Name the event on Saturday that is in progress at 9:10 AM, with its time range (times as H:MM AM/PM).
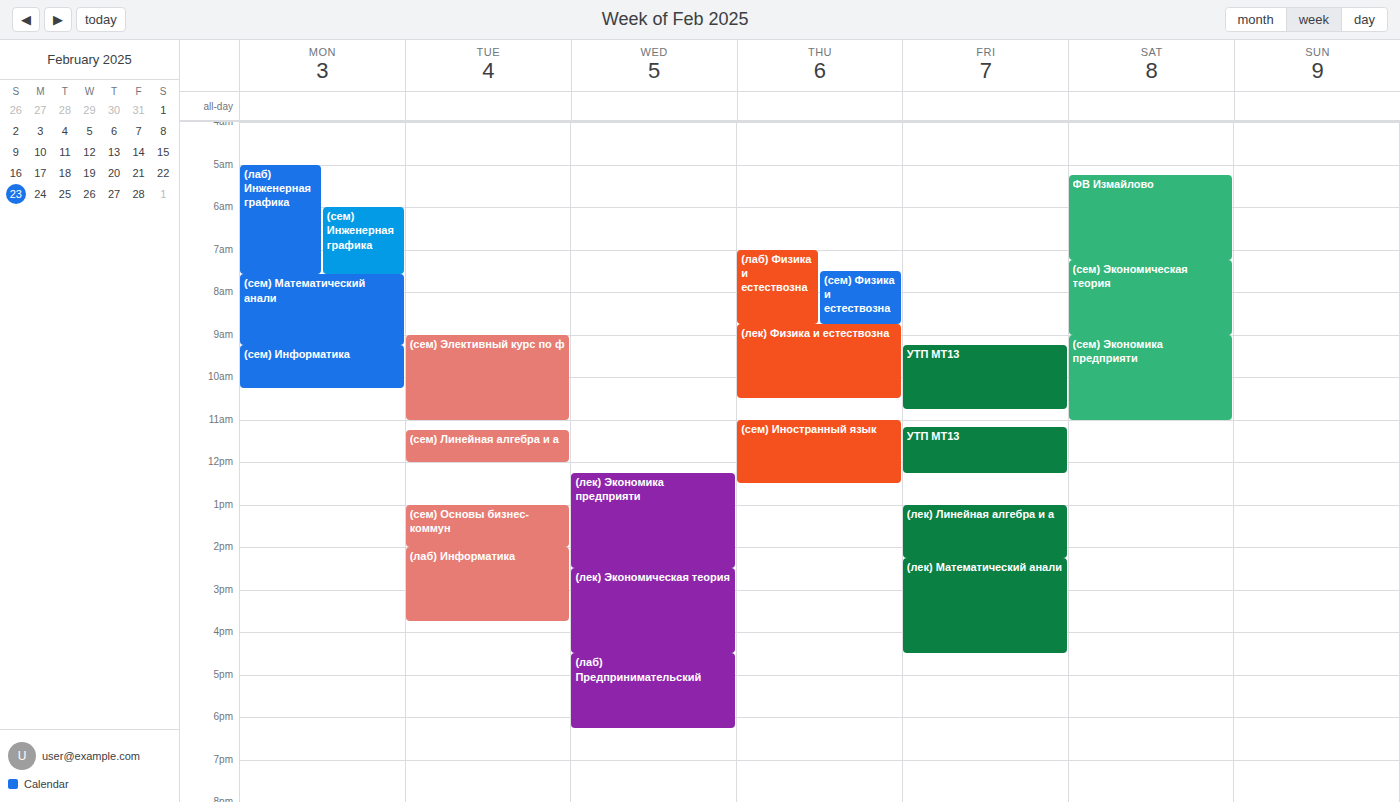
"(сем) Экономика предприяти", 9:00 AM to 11:00 AM